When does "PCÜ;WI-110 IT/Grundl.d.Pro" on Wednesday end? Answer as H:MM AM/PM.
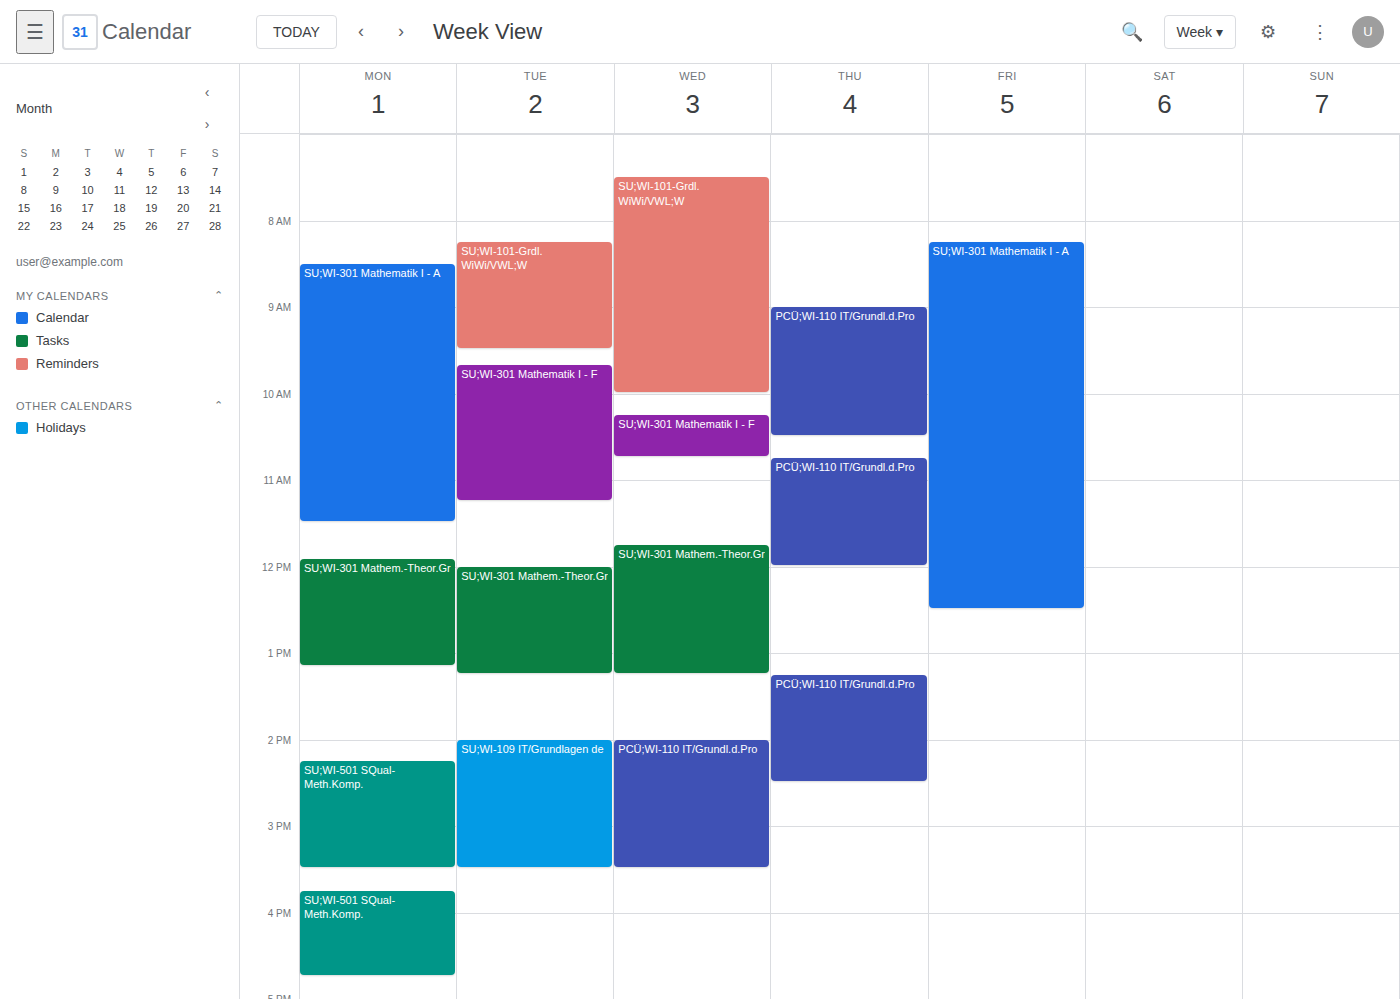
3:30 PM